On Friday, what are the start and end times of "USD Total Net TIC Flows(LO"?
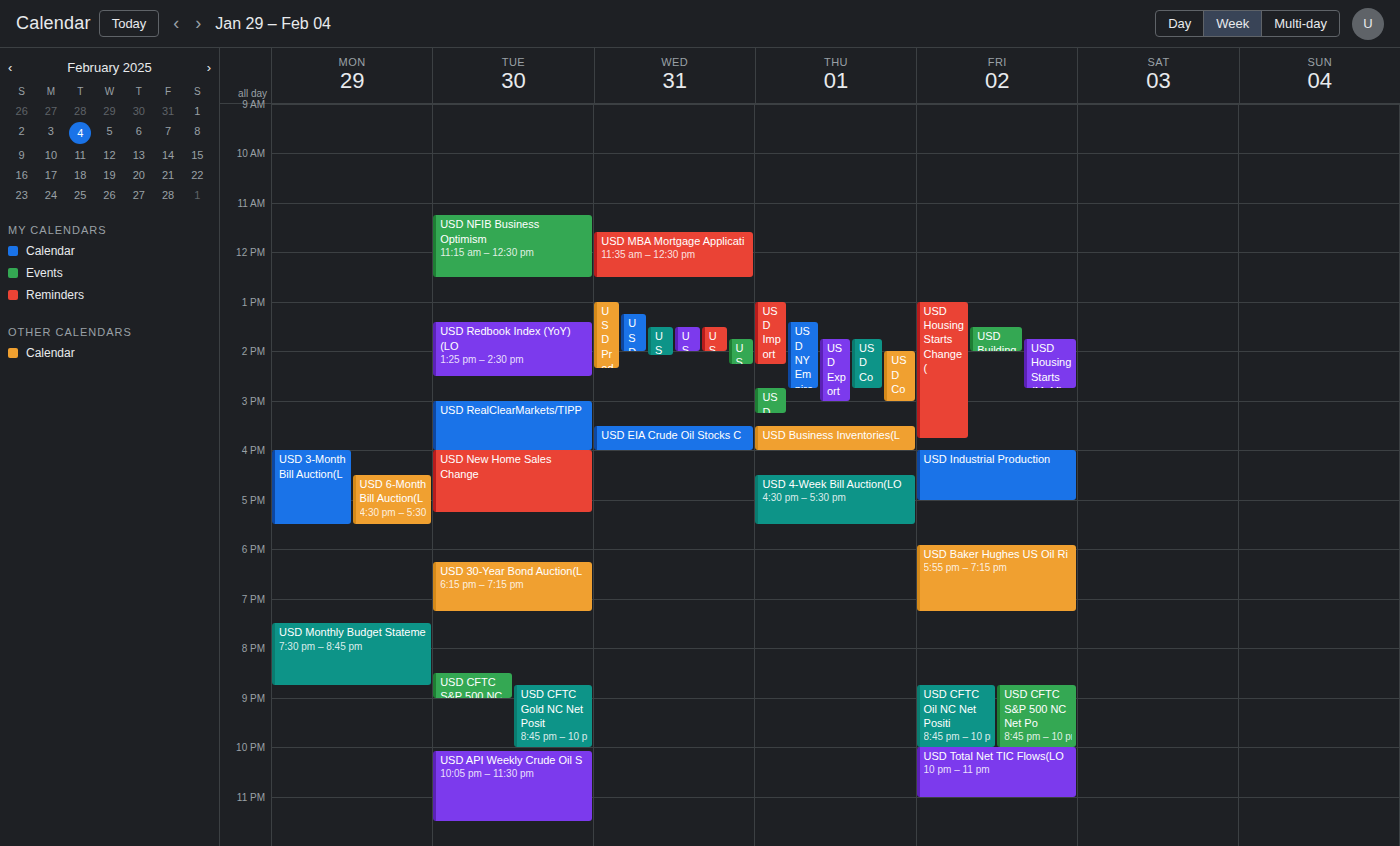
22:00 to 23:00